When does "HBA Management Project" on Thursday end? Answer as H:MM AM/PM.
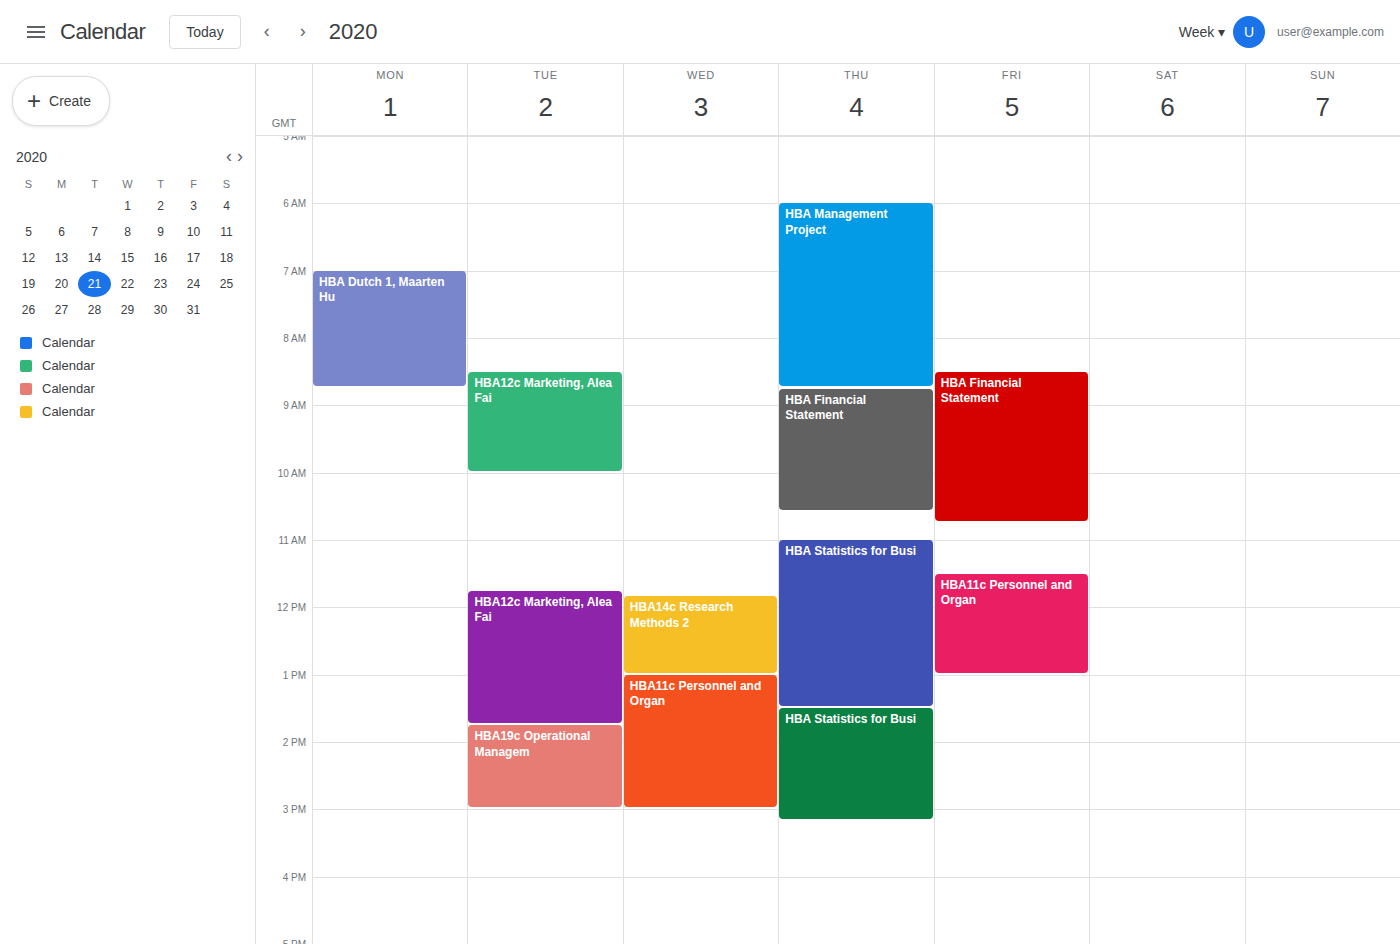
8:45 AM